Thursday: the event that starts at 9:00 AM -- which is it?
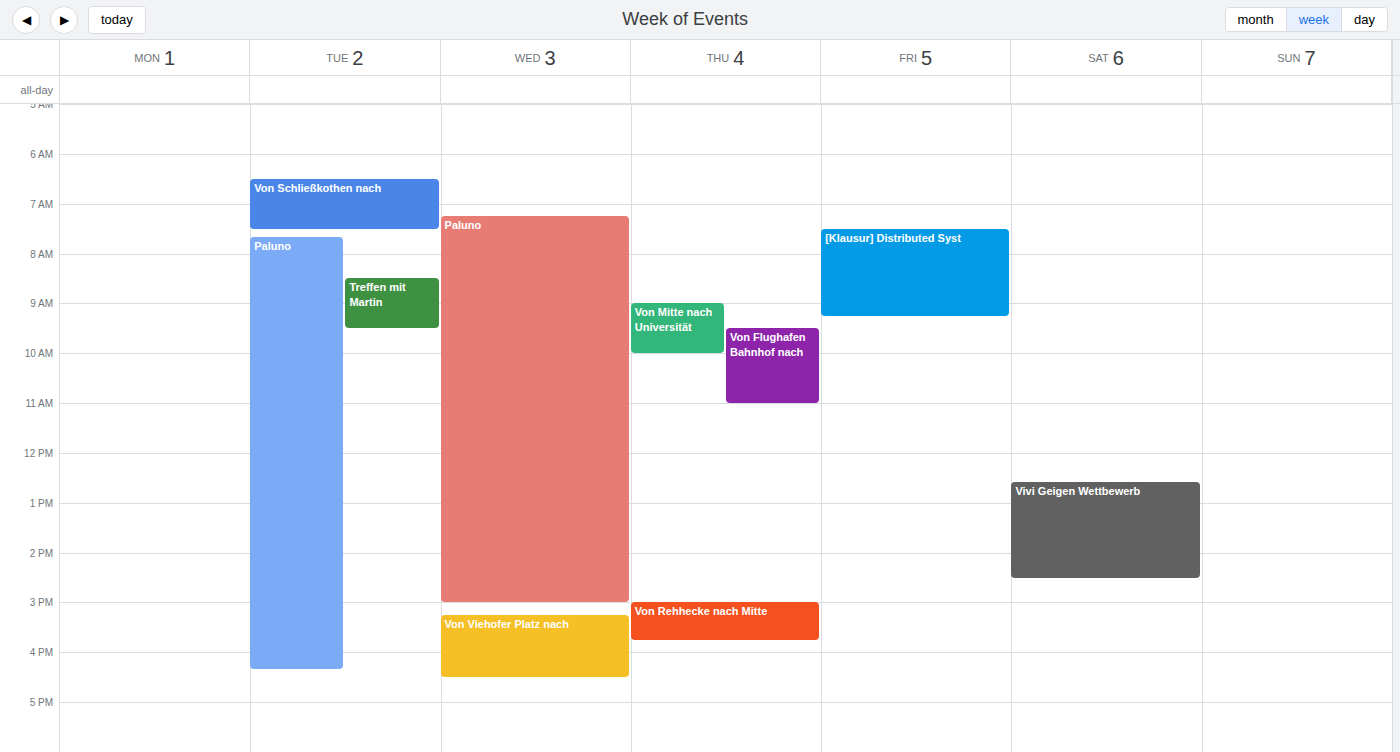
"Von Mitte nach Universität"